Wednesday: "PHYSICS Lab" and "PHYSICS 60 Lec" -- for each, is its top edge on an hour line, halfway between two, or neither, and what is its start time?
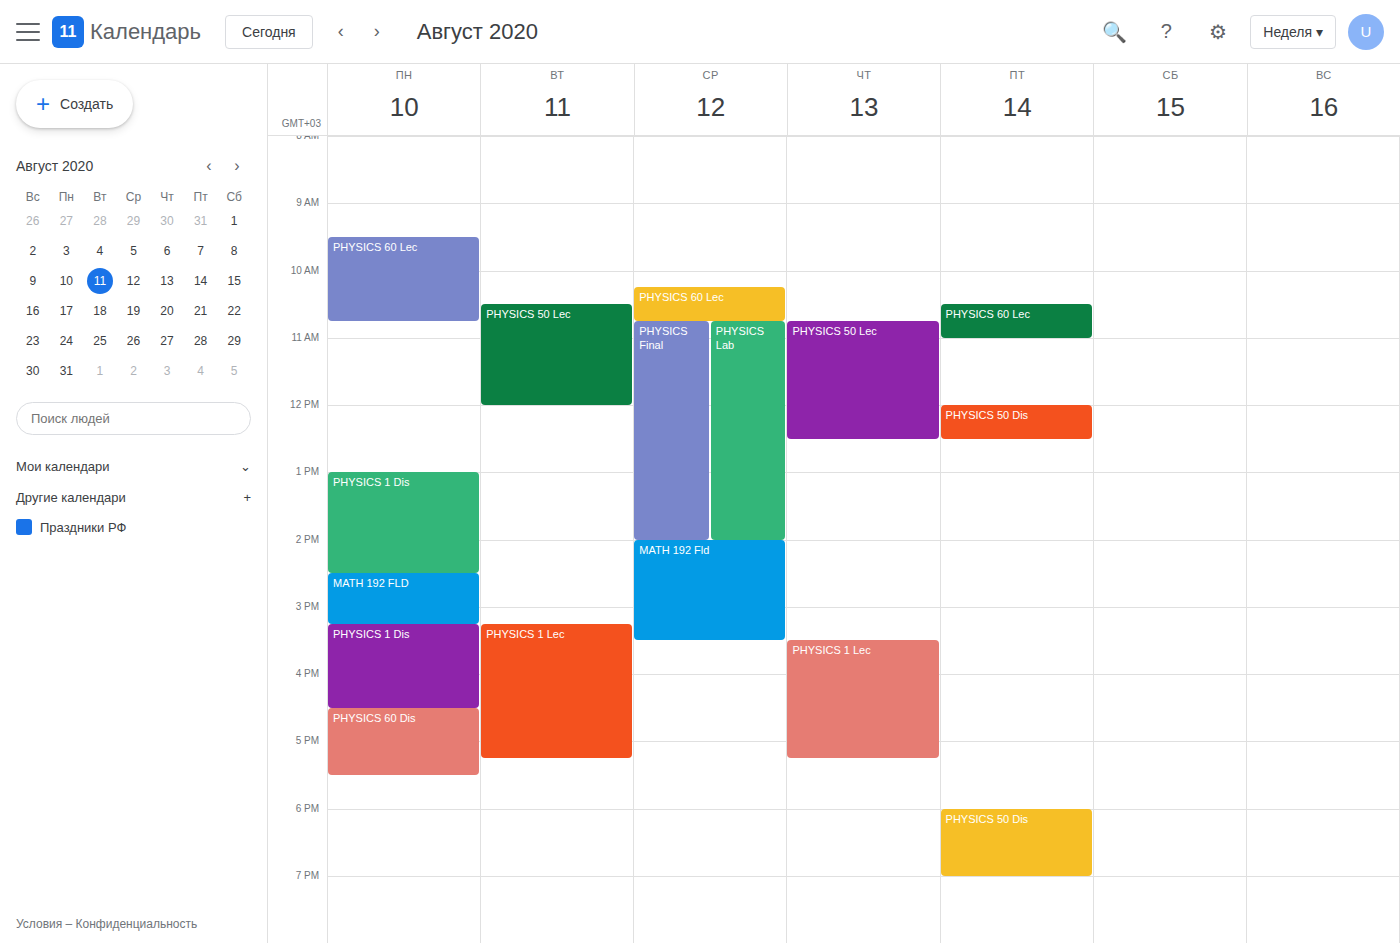
"PHYSICS Lab": 10:45, neither: three quarters of the way from the 10:00 line to the 11:00 line. "PHYSICS 60 Lec": 10:15, neither: a quarter of the way from the 10:00 line to the 11:00 line.